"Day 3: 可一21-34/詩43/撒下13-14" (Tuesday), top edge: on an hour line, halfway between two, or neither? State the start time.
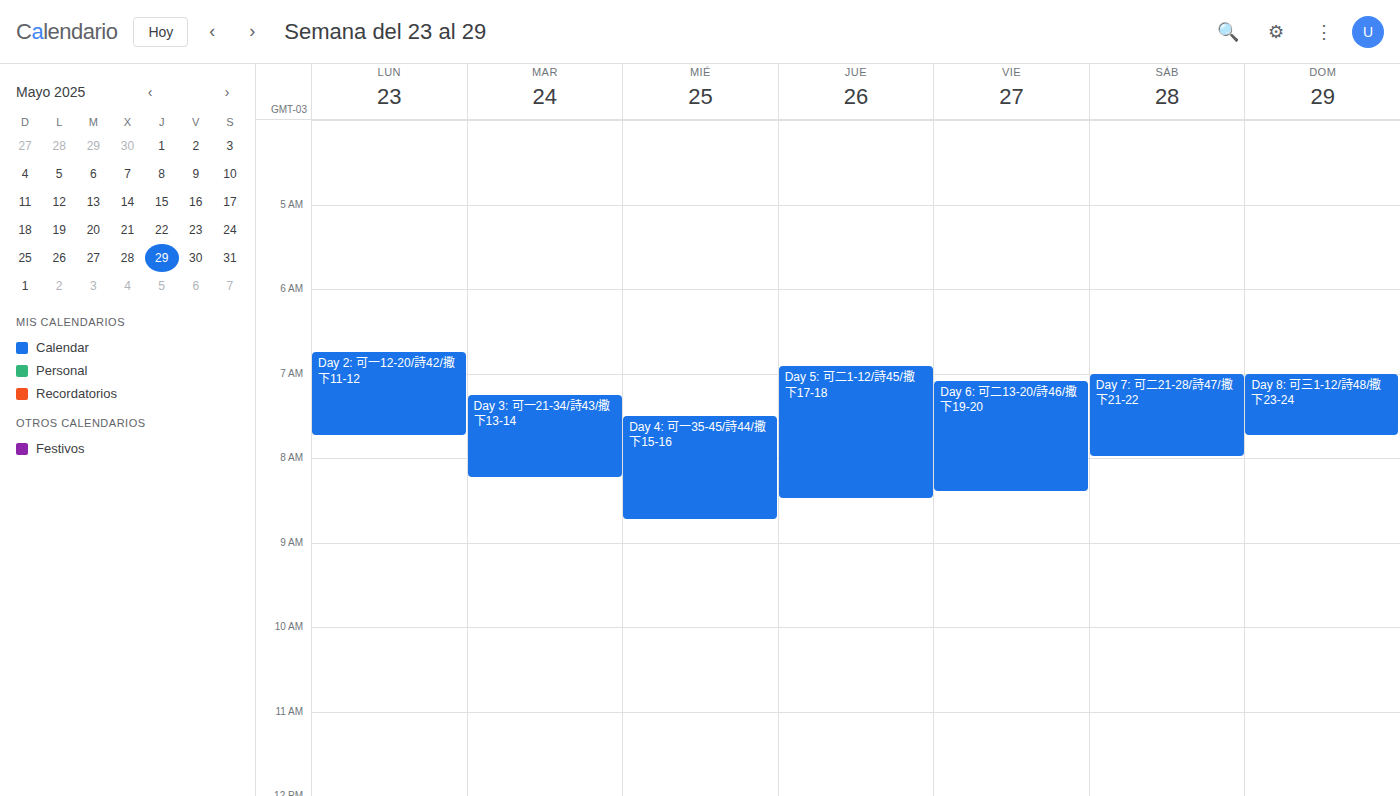
07:15 -- neither: a quarter of the way from the 07:00 line to the 08:00 line.